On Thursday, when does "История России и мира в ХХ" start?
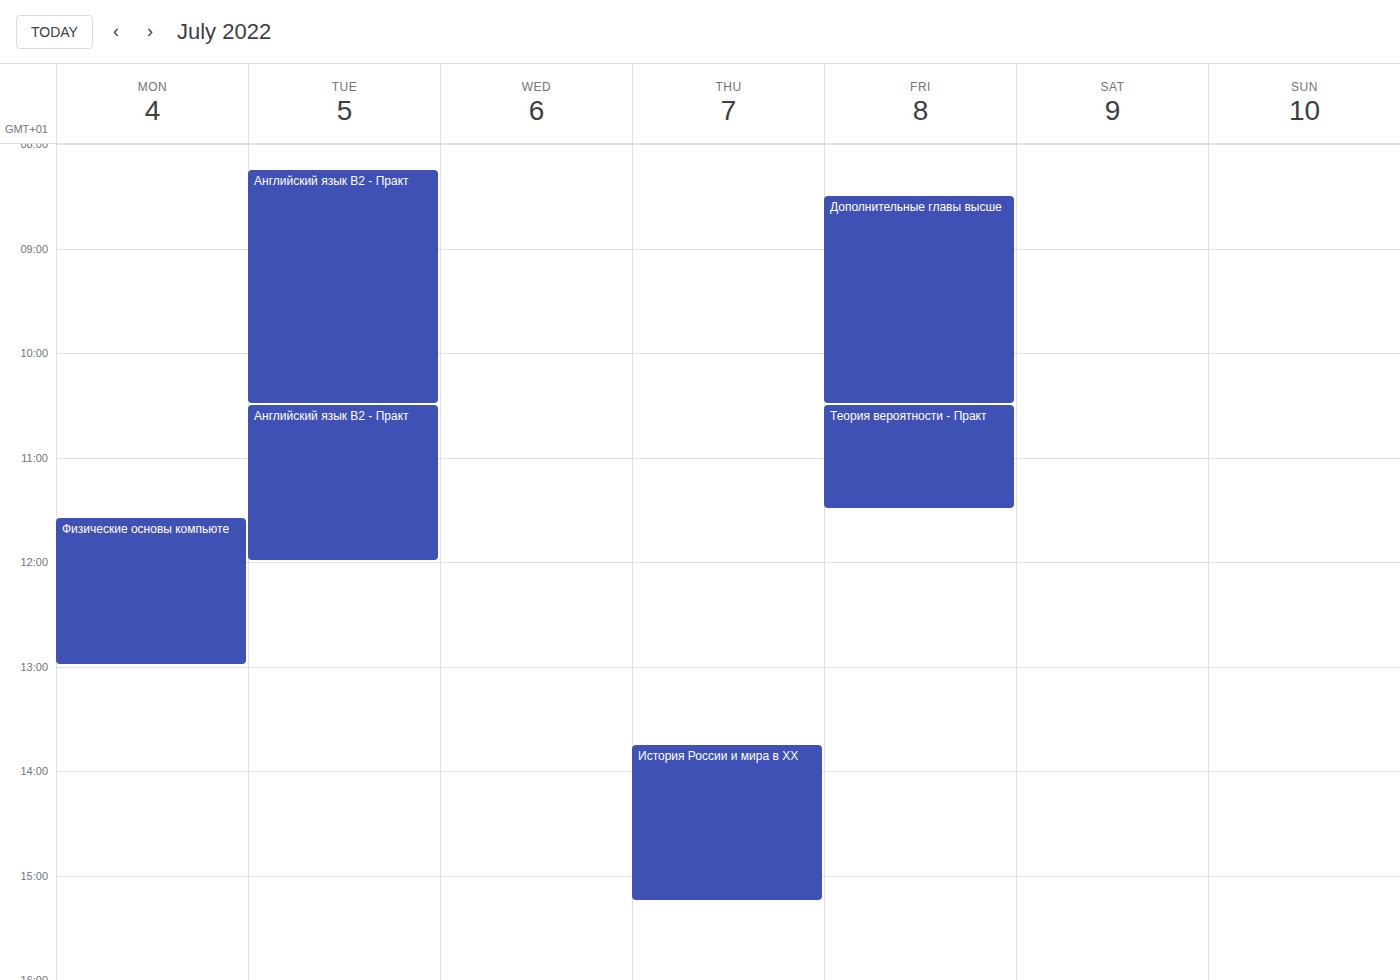
1:45 PM